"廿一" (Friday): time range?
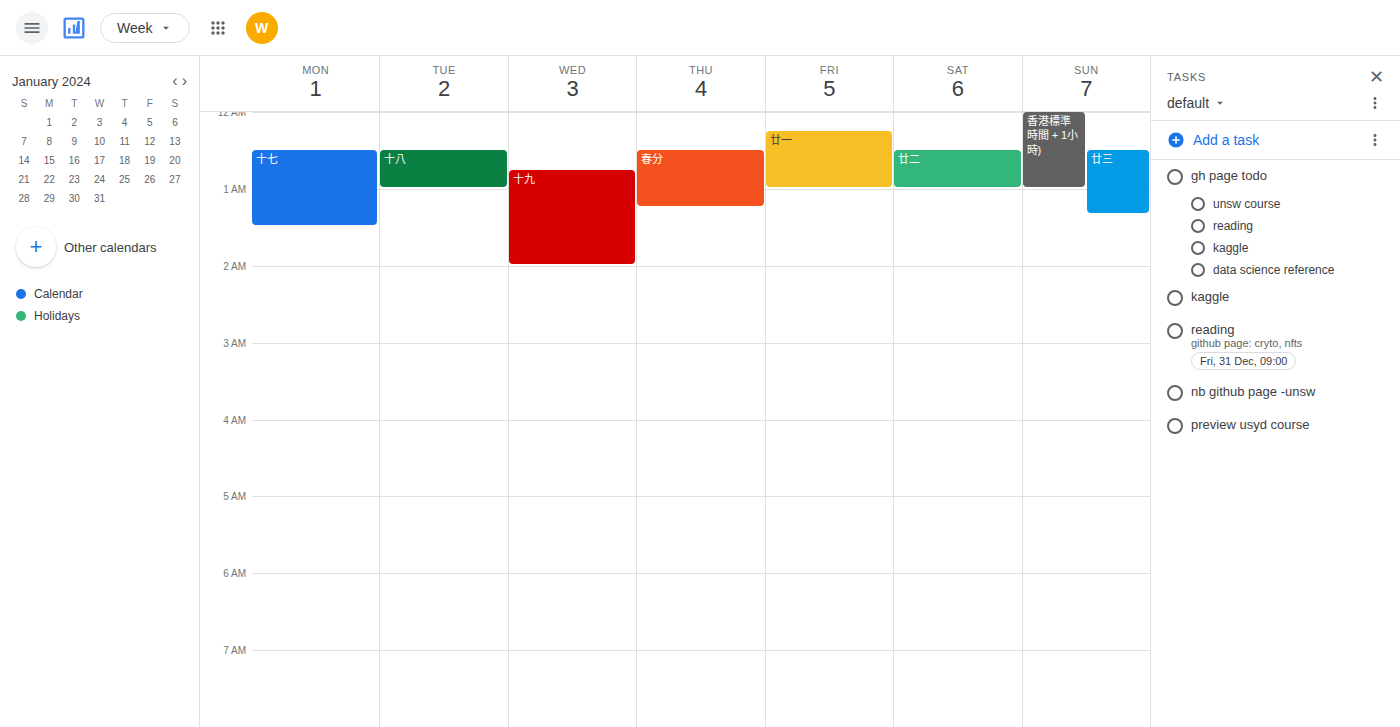
12:15 AM to 1:00 AM